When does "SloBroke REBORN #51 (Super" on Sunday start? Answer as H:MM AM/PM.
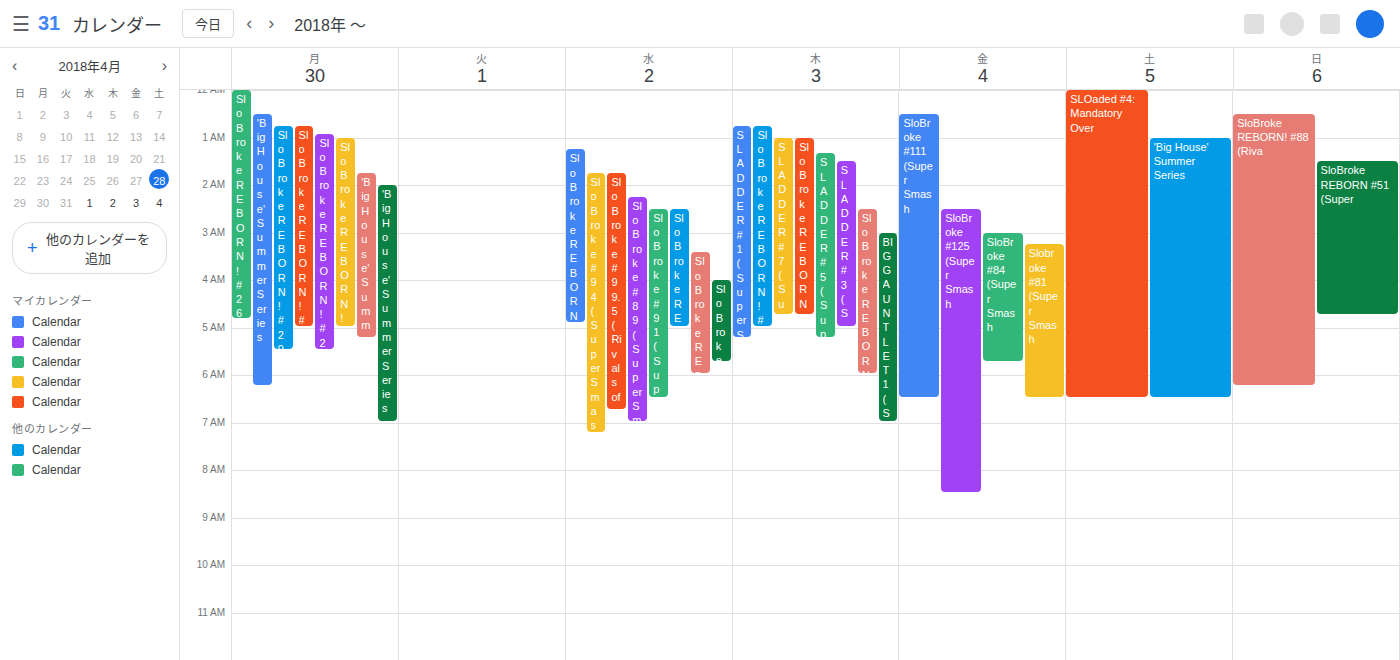
1:30 AM